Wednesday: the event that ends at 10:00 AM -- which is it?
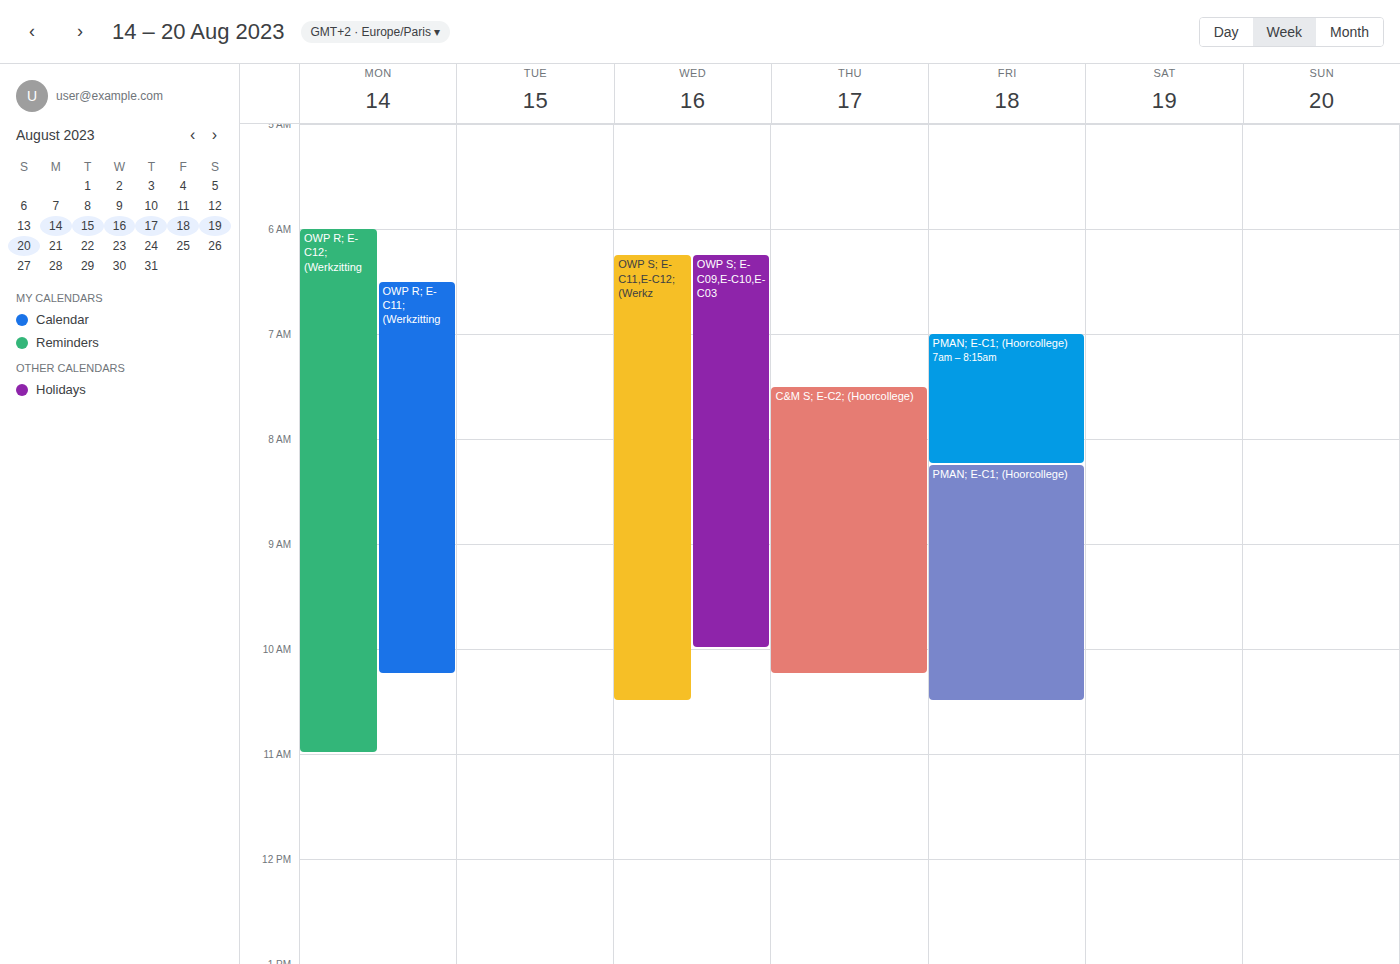
"OWP S; E-C09,E-C10,E-C03"